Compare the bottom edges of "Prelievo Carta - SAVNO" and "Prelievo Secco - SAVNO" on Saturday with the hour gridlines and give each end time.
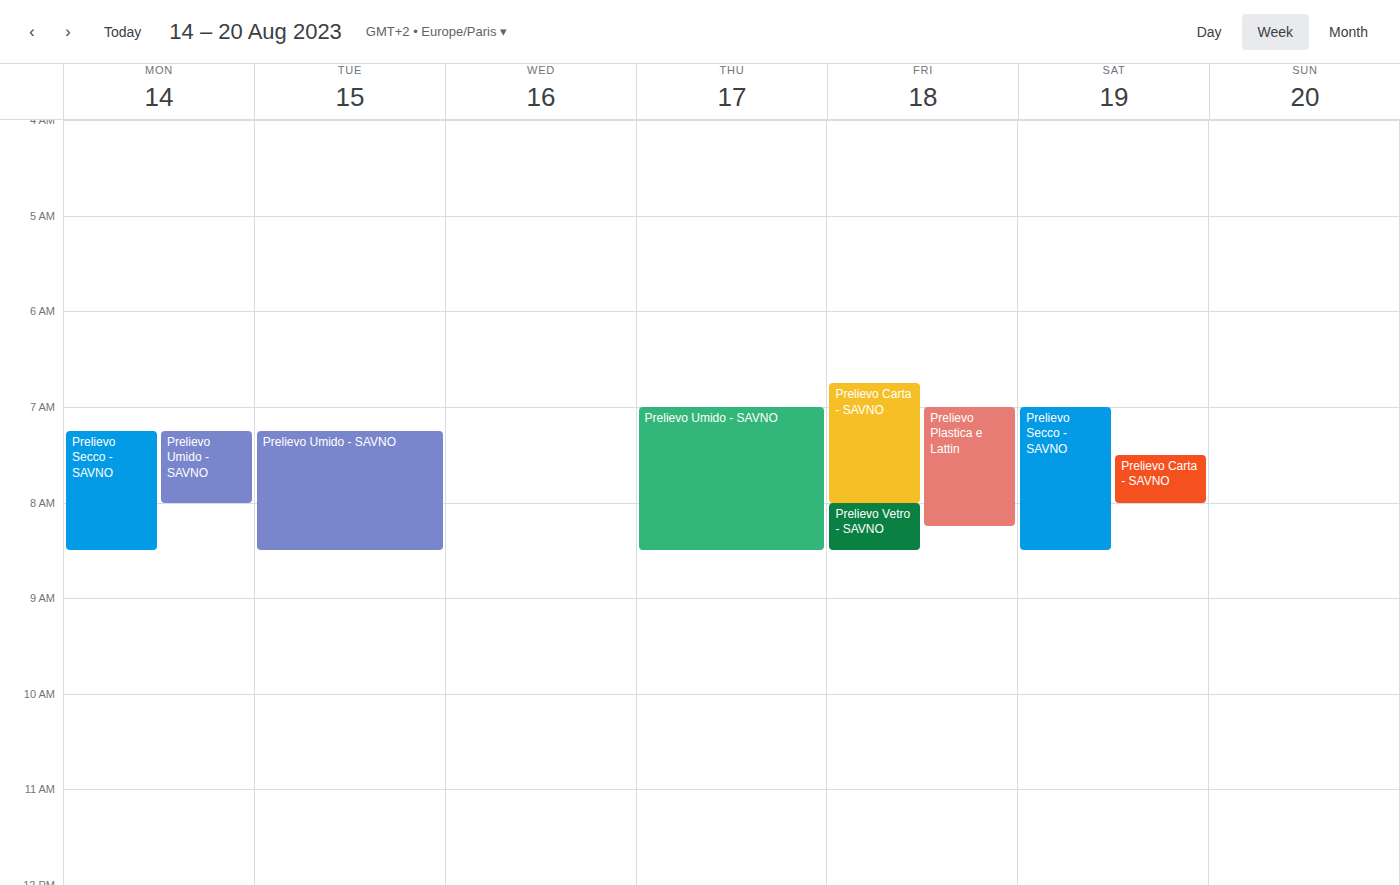
"Prelievo Carta - SAVNO": 8:00 AM, exactly on the 8 AM line. "Prelievo Secco - SAVNO": 8:30 AM, halfway between the 8 AM and 9 AM lines.